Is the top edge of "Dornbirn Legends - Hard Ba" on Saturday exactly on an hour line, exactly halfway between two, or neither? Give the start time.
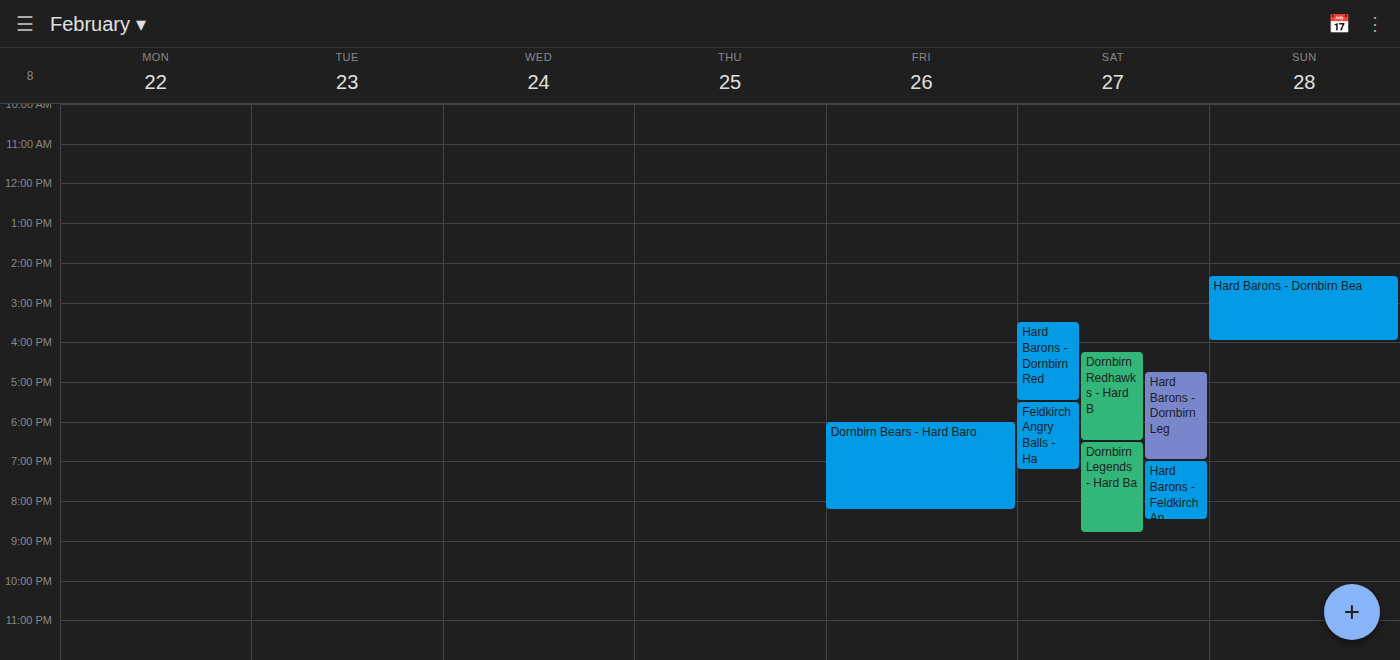
6:30 PM -- halfway between the 6 PM and 7 PM lines.